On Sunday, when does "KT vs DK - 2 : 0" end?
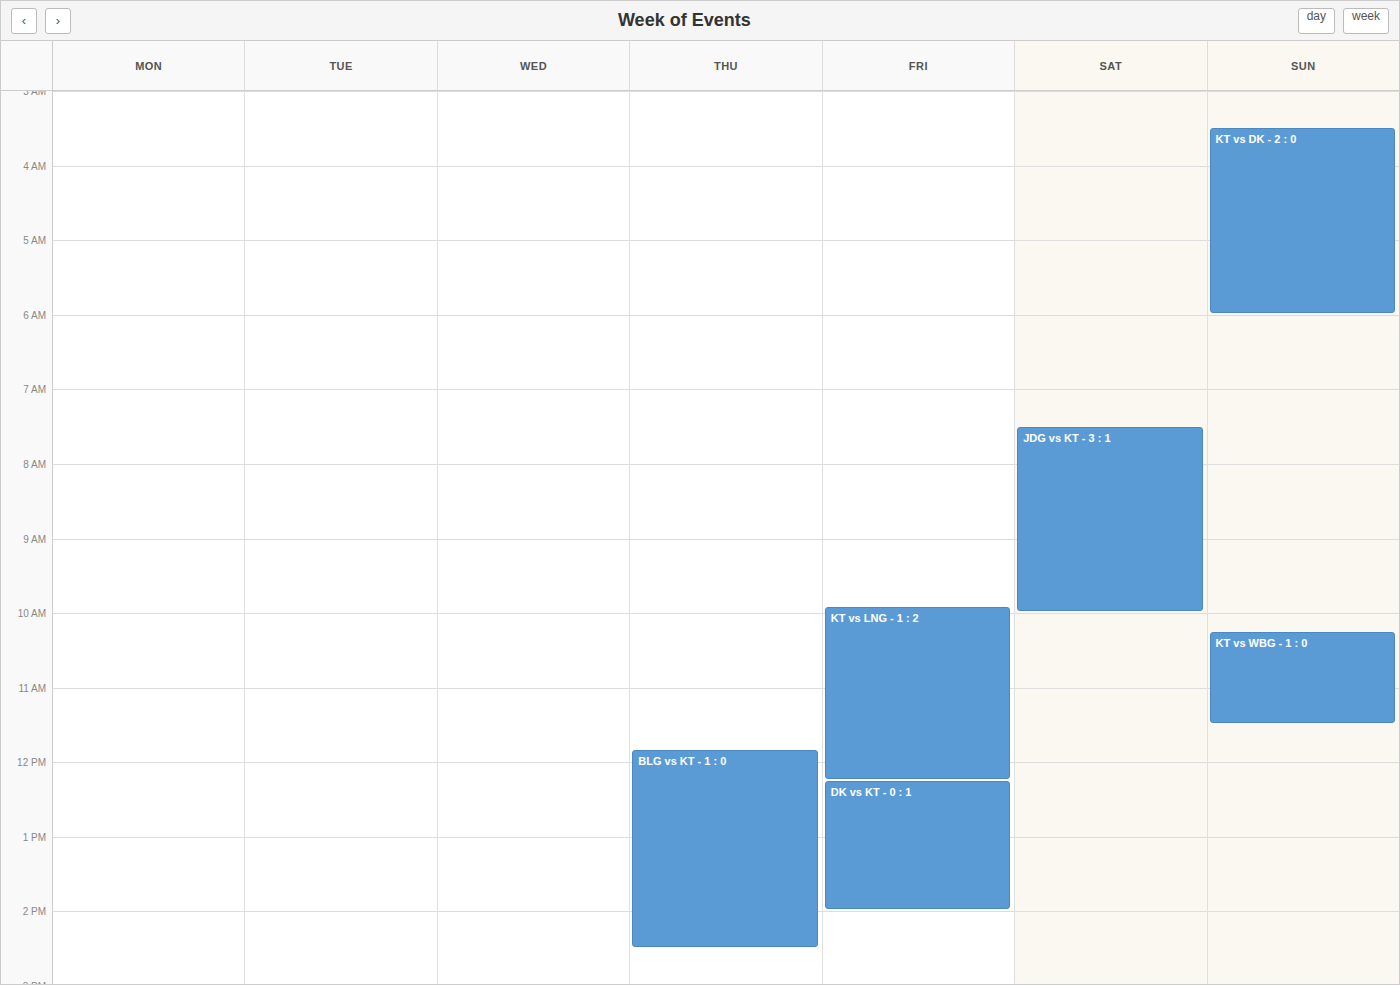
6:00 AM